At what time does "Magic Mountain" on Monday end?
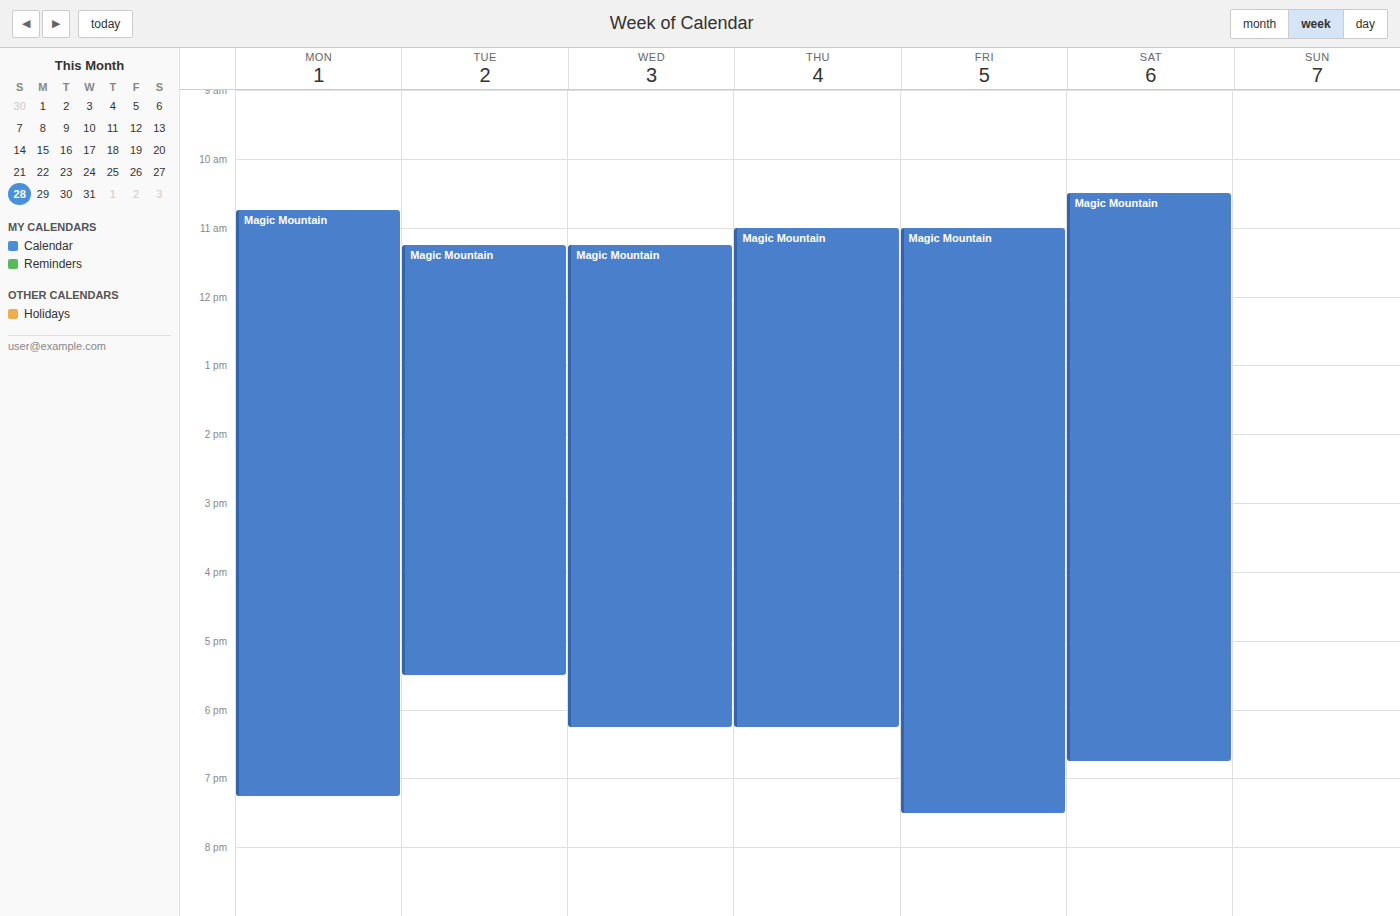
7:15 PM